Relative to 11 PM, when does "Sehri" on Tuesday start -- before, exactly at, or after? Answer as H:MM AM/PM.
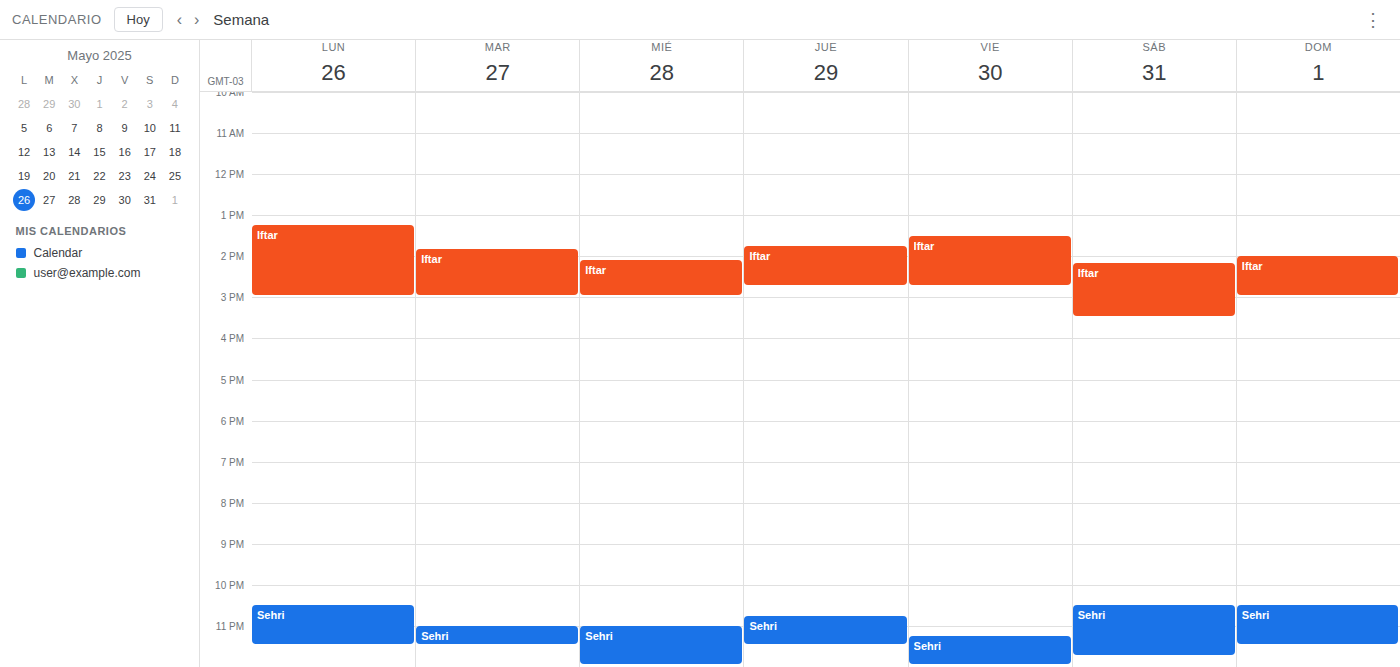
11:00 PM -- exactly at 11 PM, on the 11 PM line.